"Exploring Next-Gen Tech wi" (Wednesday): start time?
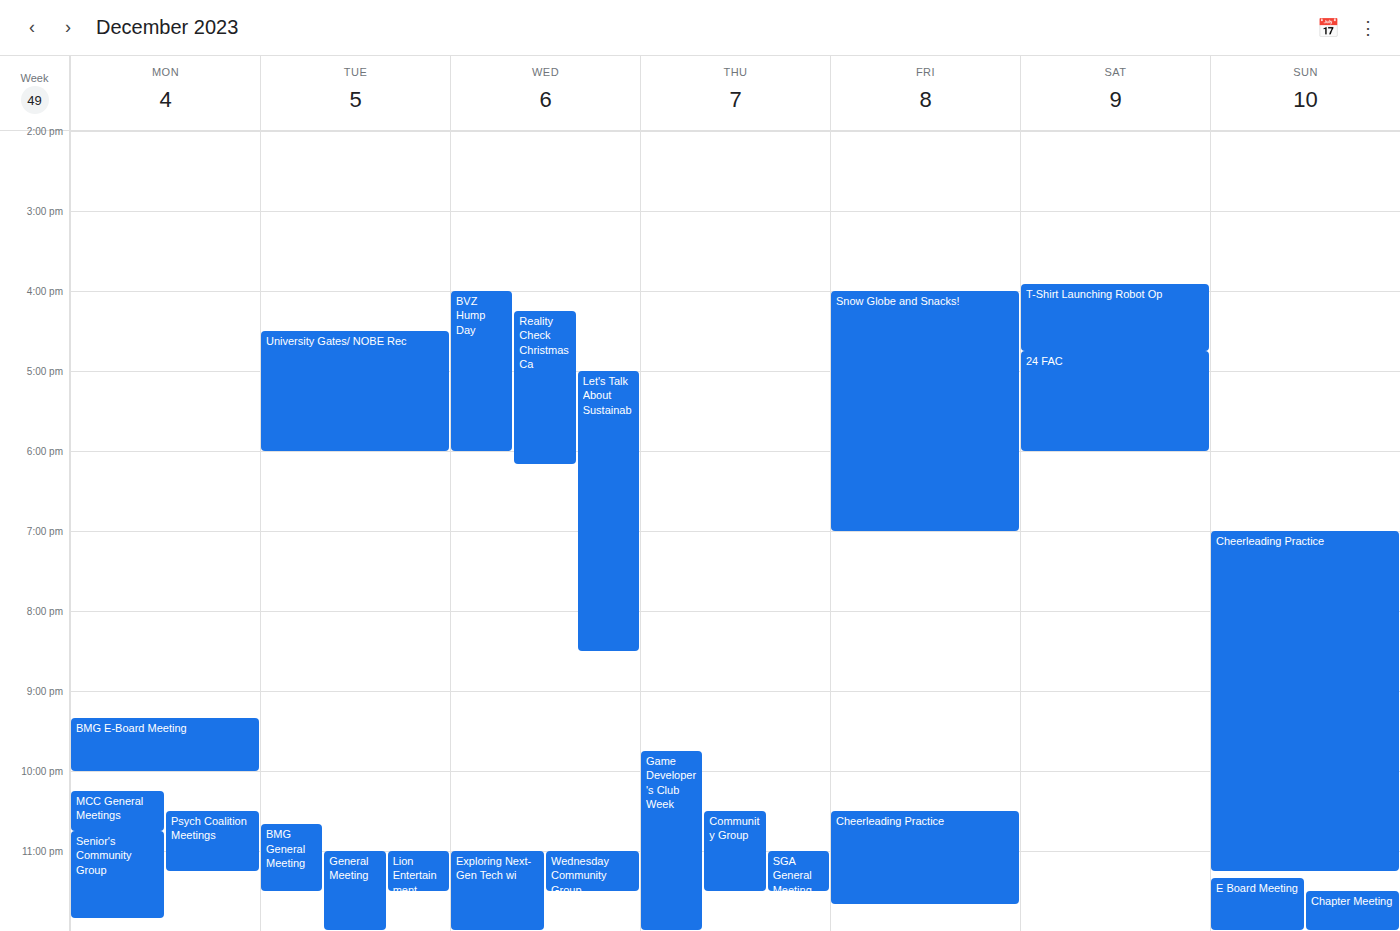
11:00 PM